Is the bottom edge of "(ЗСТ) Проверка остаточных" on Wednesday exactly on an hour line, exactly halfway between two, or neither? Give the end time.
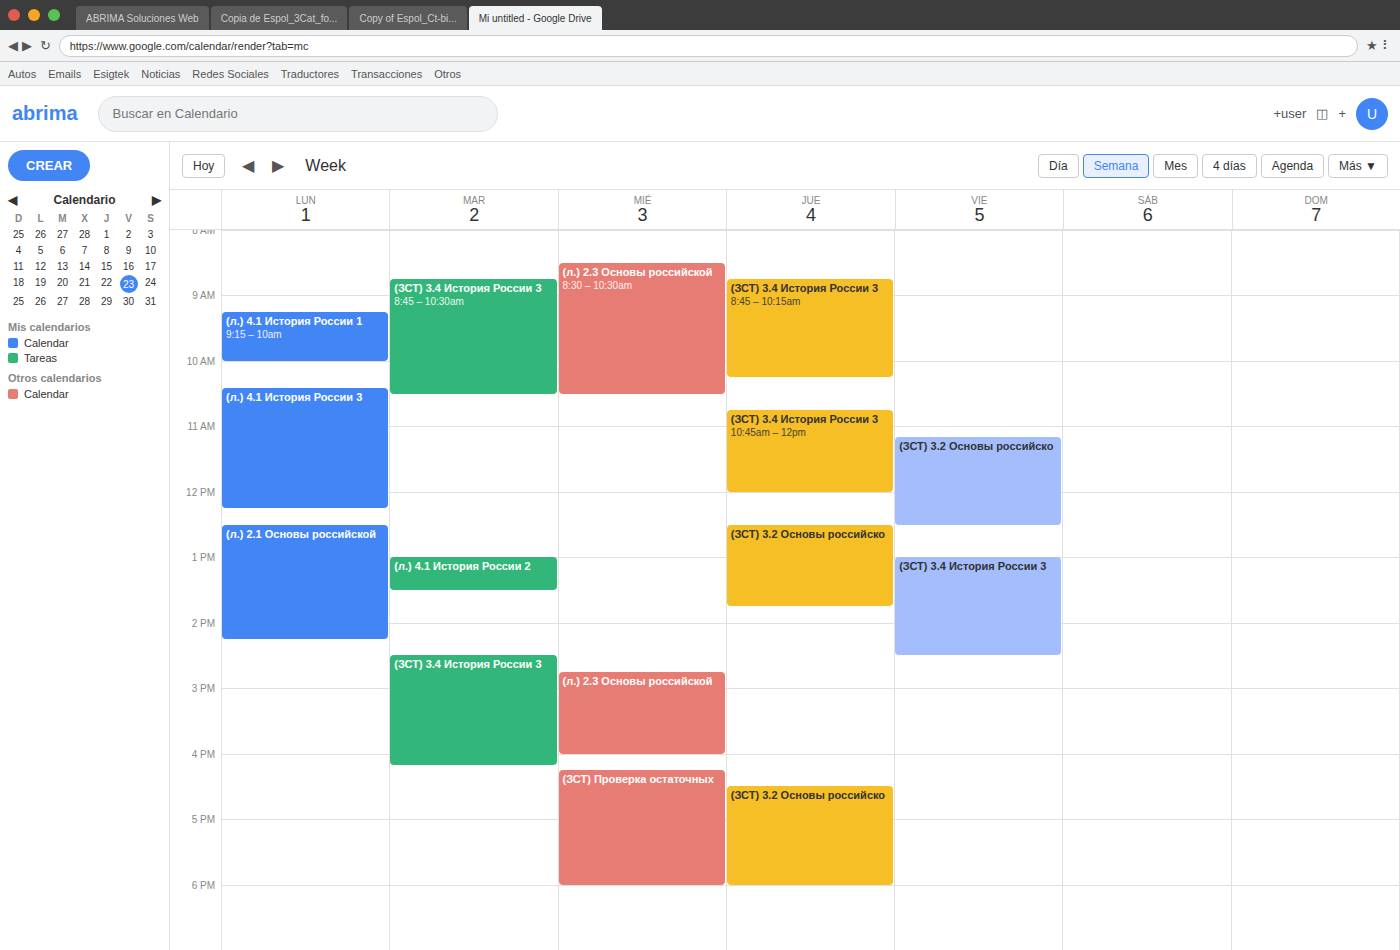
6:00 PM -- exactly on the 6 PM line.